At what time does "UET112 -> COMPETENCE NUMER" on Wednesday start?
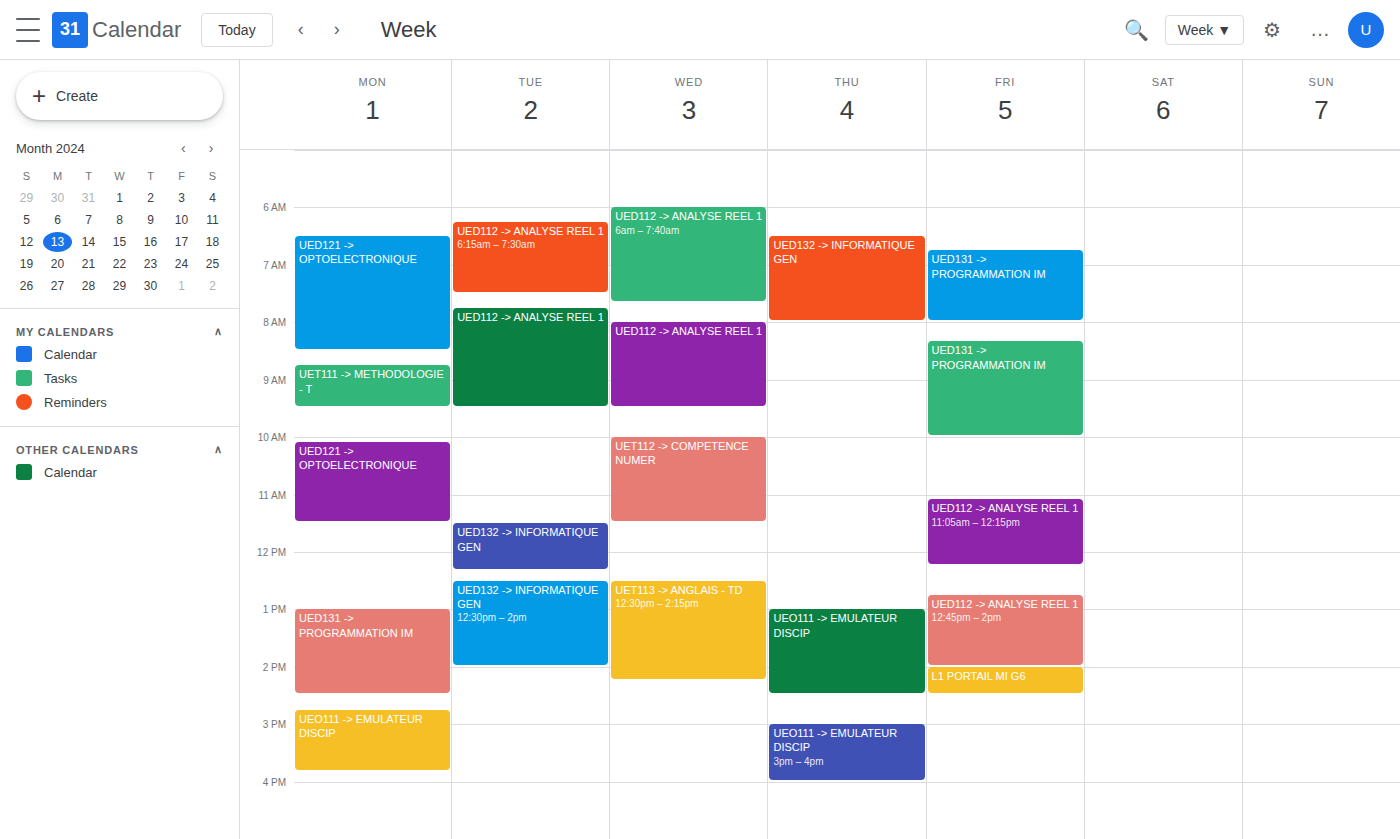
10:00